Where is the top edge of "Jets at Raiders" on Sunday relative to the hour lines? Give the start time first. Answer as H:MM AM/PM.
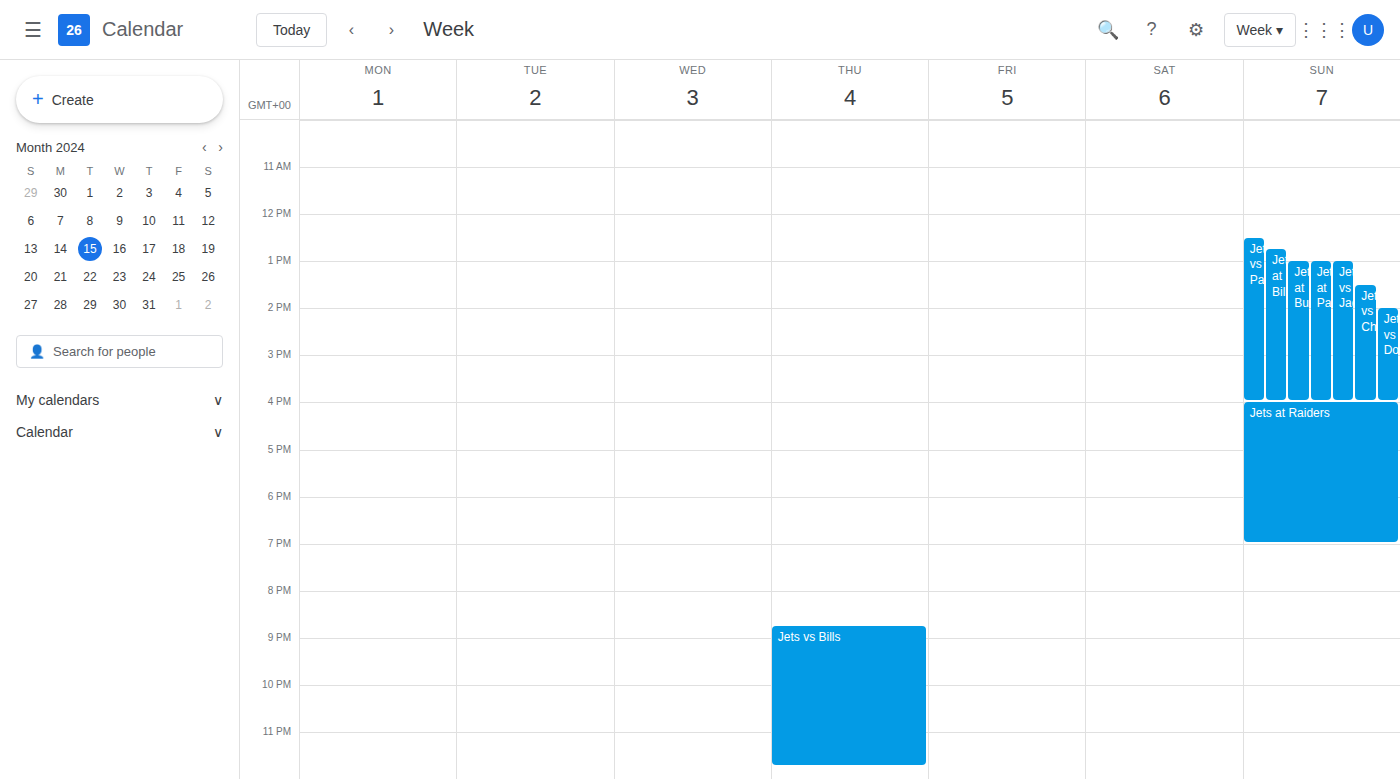
4:00 PM -- exactly on the 4 PM line.